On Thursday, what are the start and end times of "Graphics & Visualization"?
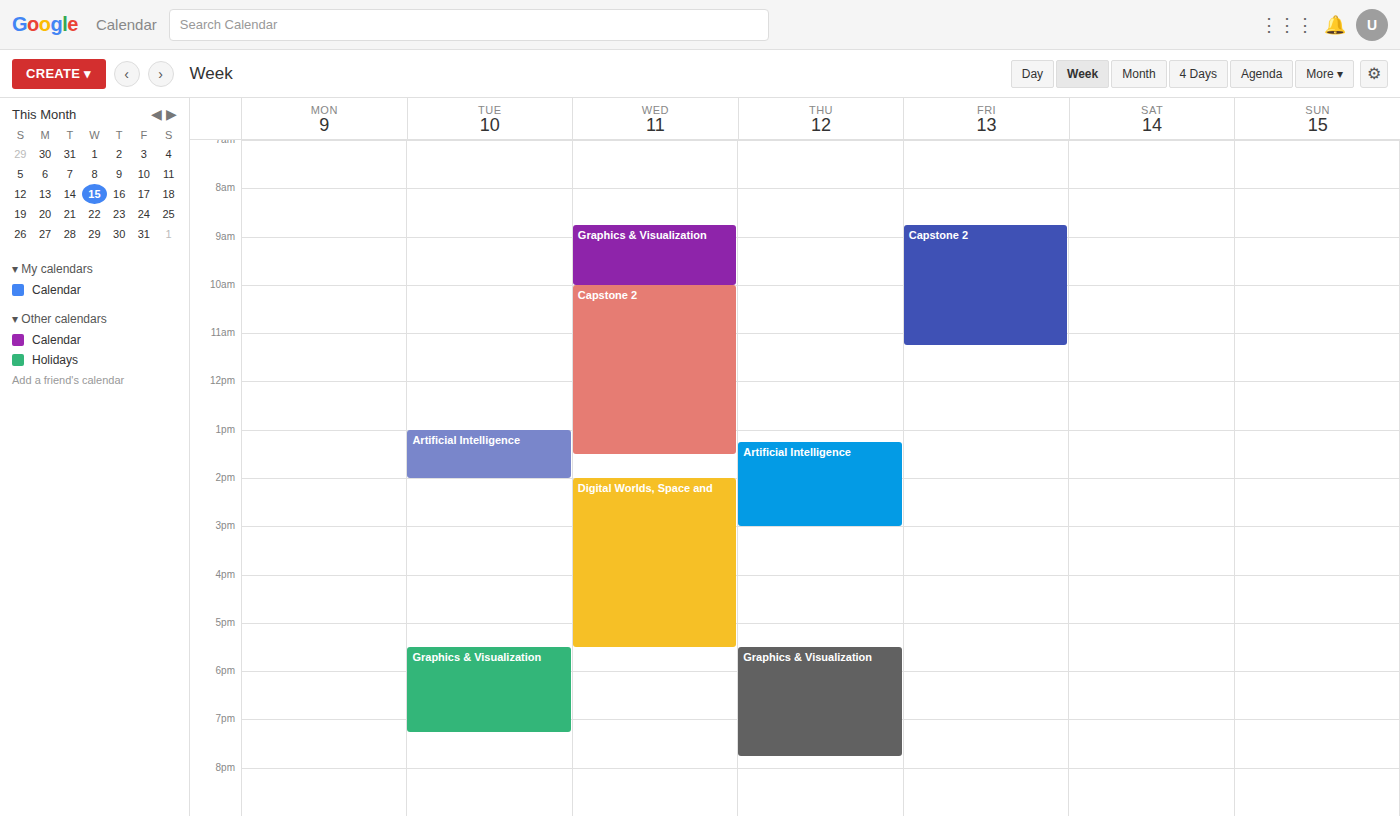
5:30 PM to 7:45 PM